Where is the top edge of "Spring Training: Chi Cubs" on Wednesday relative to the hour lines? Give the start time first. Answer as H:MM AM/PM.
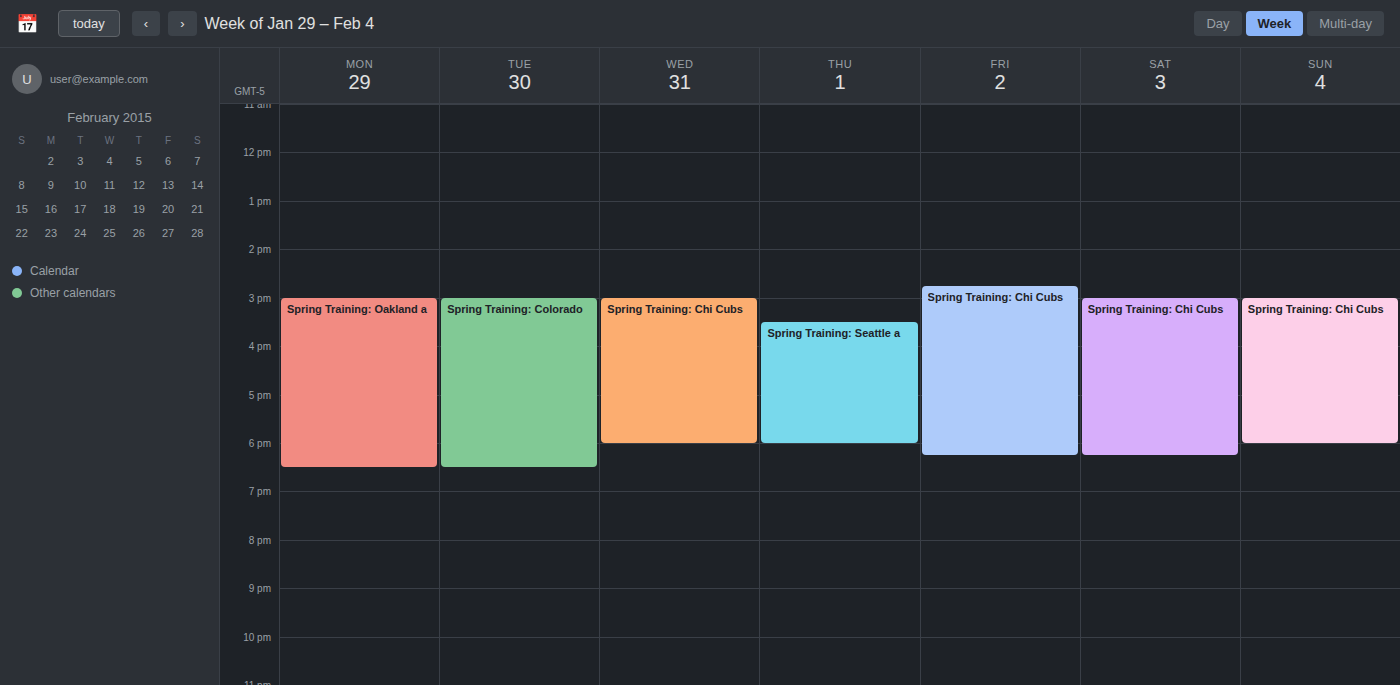
3:00 PM -- exactly on the 3 PM line.